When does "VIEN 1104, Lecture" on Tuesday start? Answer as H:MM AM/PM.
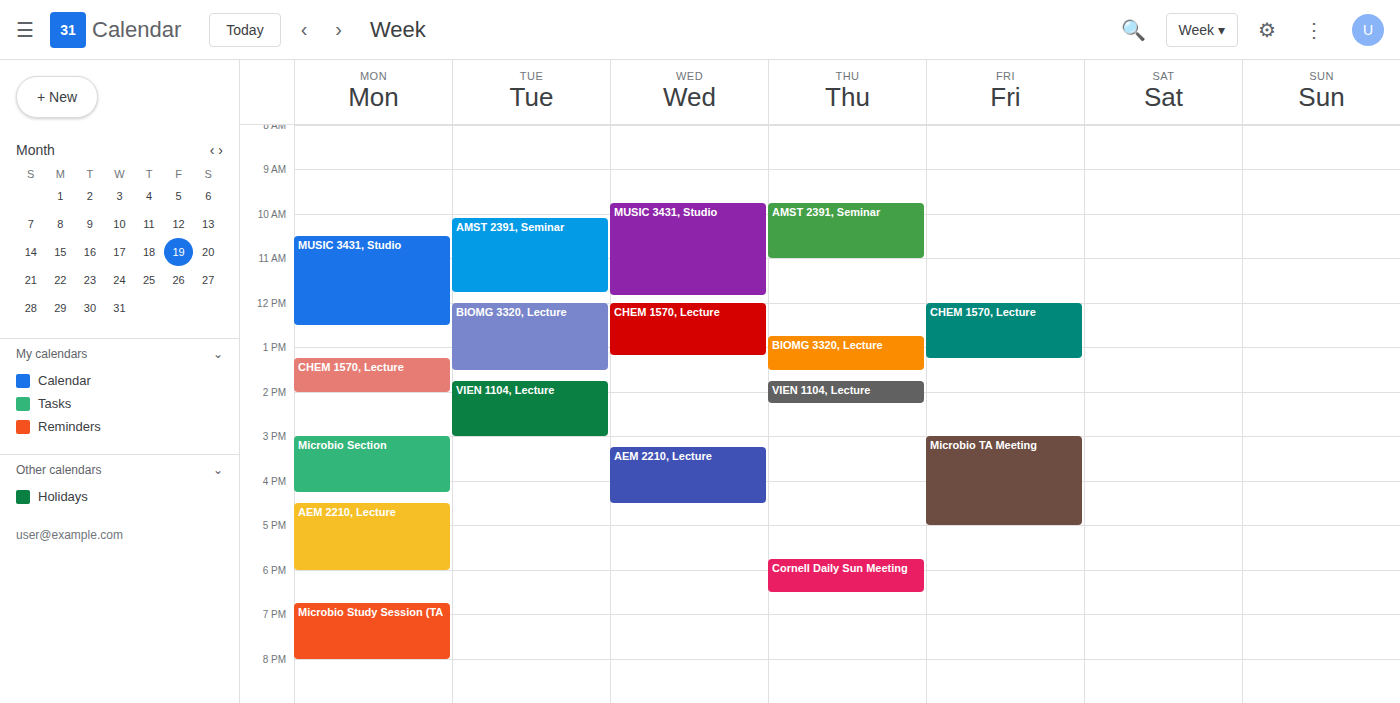
1:45 PM